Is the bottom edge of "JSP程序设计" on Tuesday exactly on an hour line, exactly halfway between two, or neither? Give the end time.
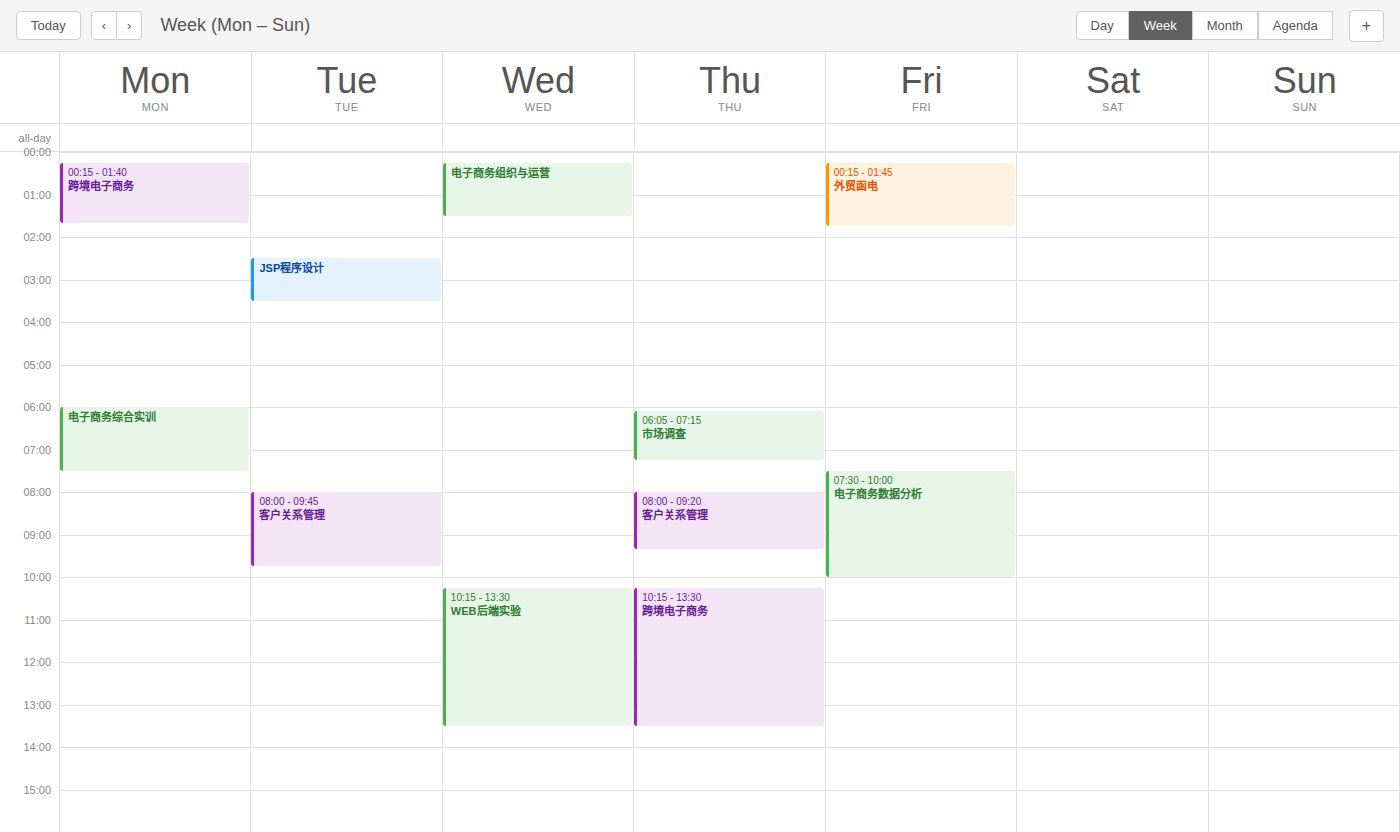
3:30 AM -- halfway between the 3 AM and 4 AM lines.